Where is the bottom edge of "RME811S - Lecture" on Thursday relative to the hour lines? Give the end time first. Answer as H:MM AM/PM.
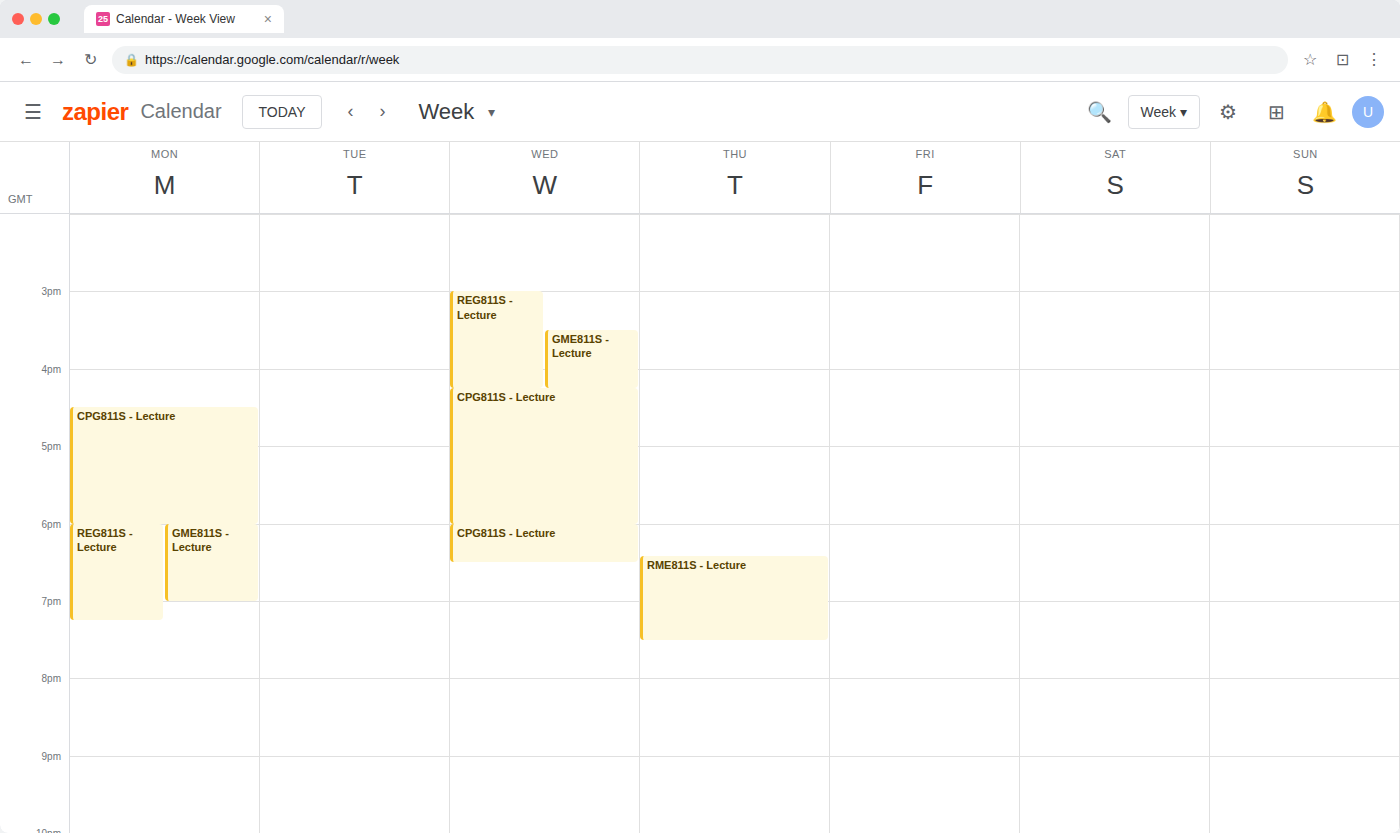
7:30 PM -- halfway between the 7 PM and 8 PM lines.